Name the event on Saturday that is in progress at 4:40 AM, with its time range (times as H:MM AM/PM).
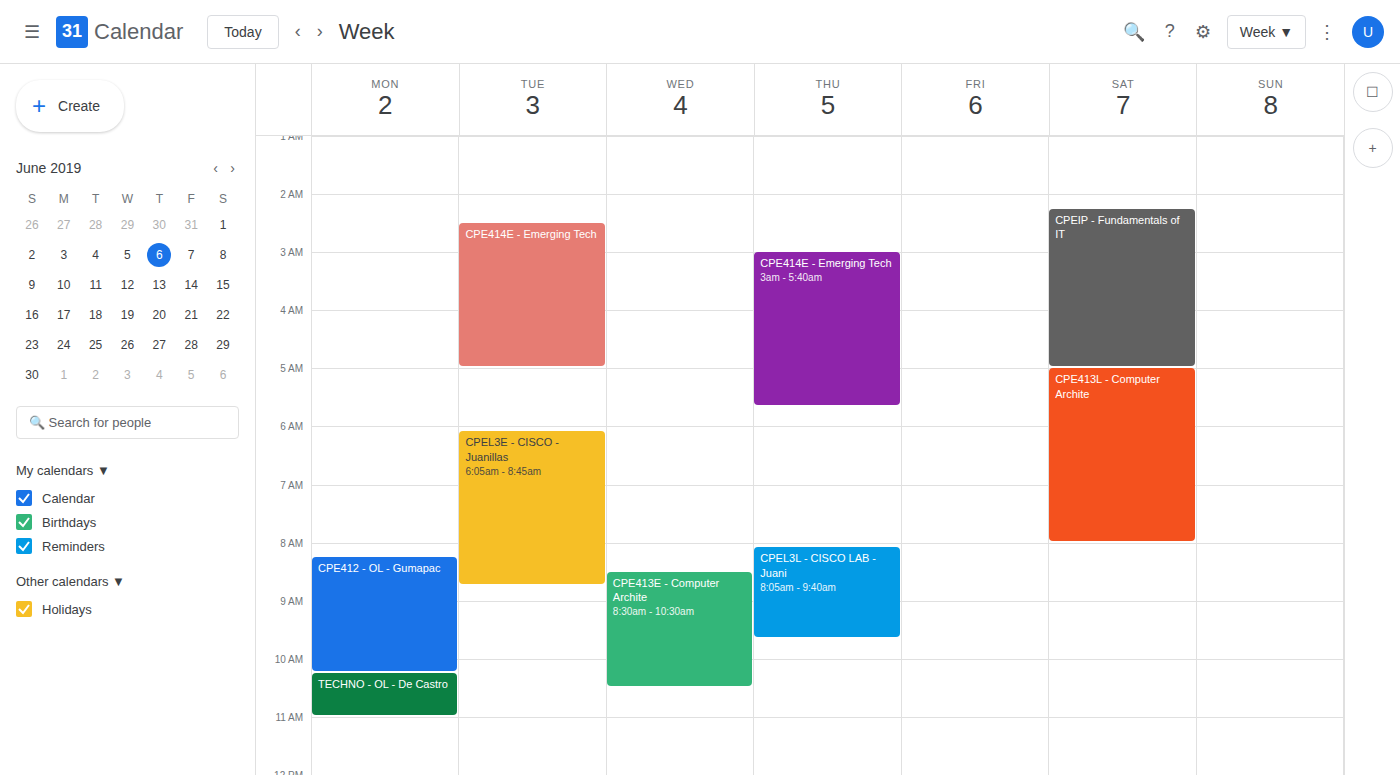
"CPEIP - Fundamentals of IT", 2:15 AM to 5:00 AM